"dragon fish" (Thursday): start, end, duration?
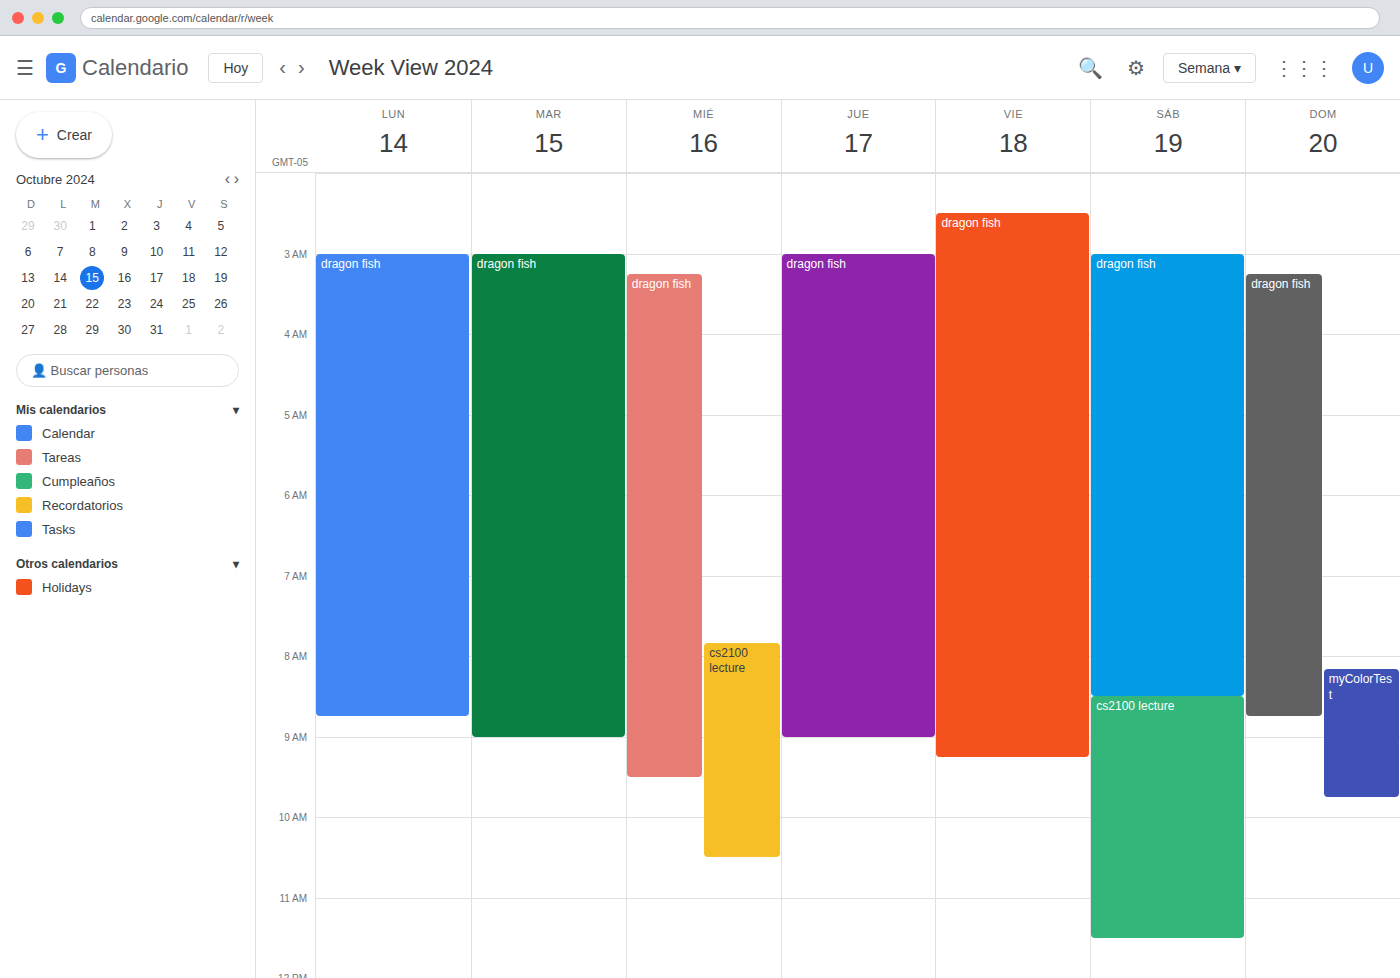
3:00 AM to 9:00 AM, 6 hours